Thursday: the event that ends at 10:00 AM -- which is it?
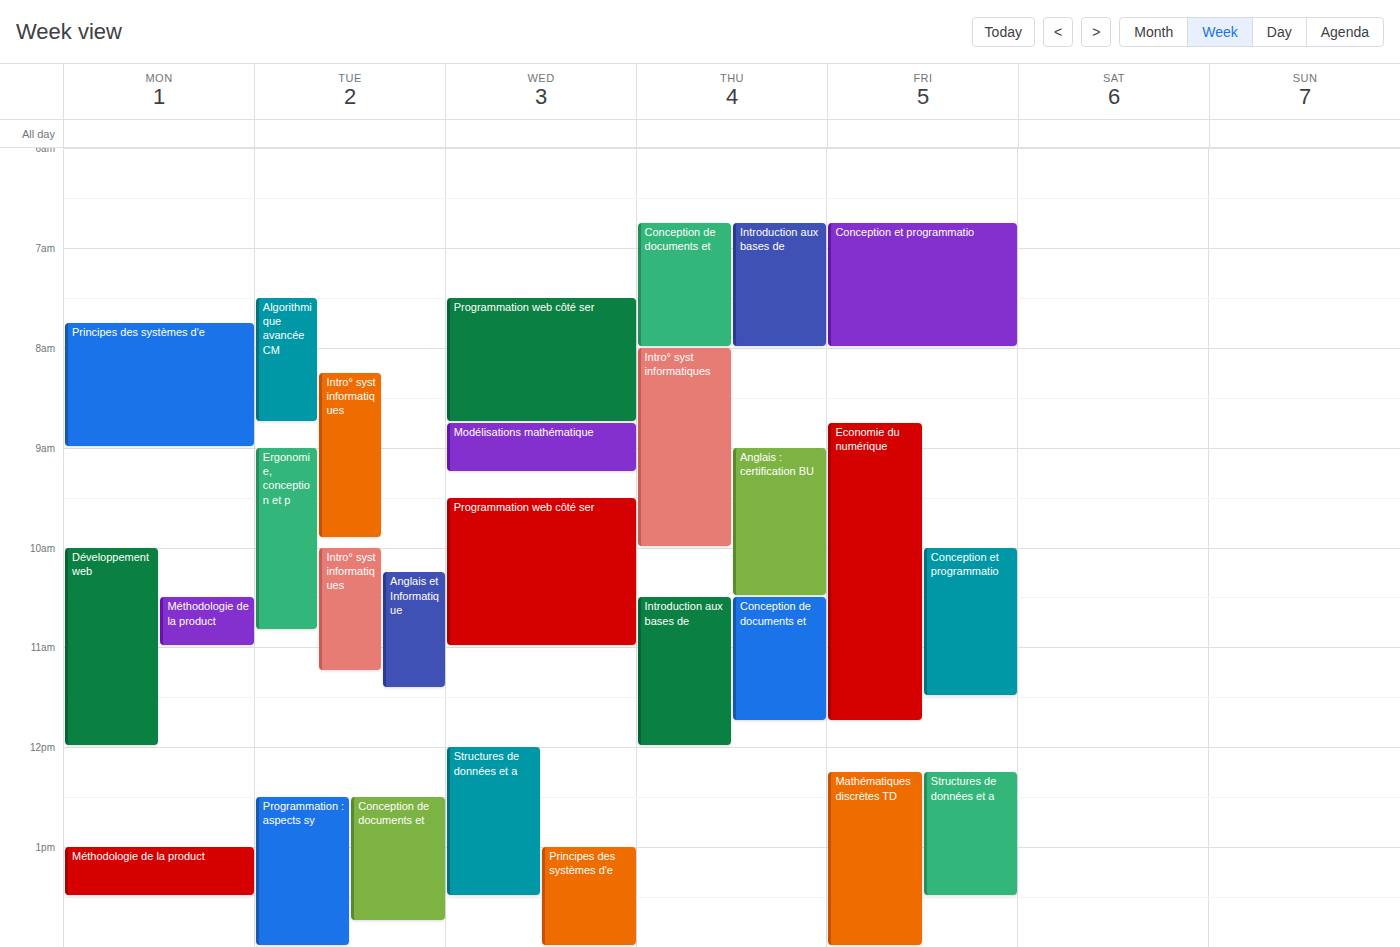
"Intro° syst informatiques"